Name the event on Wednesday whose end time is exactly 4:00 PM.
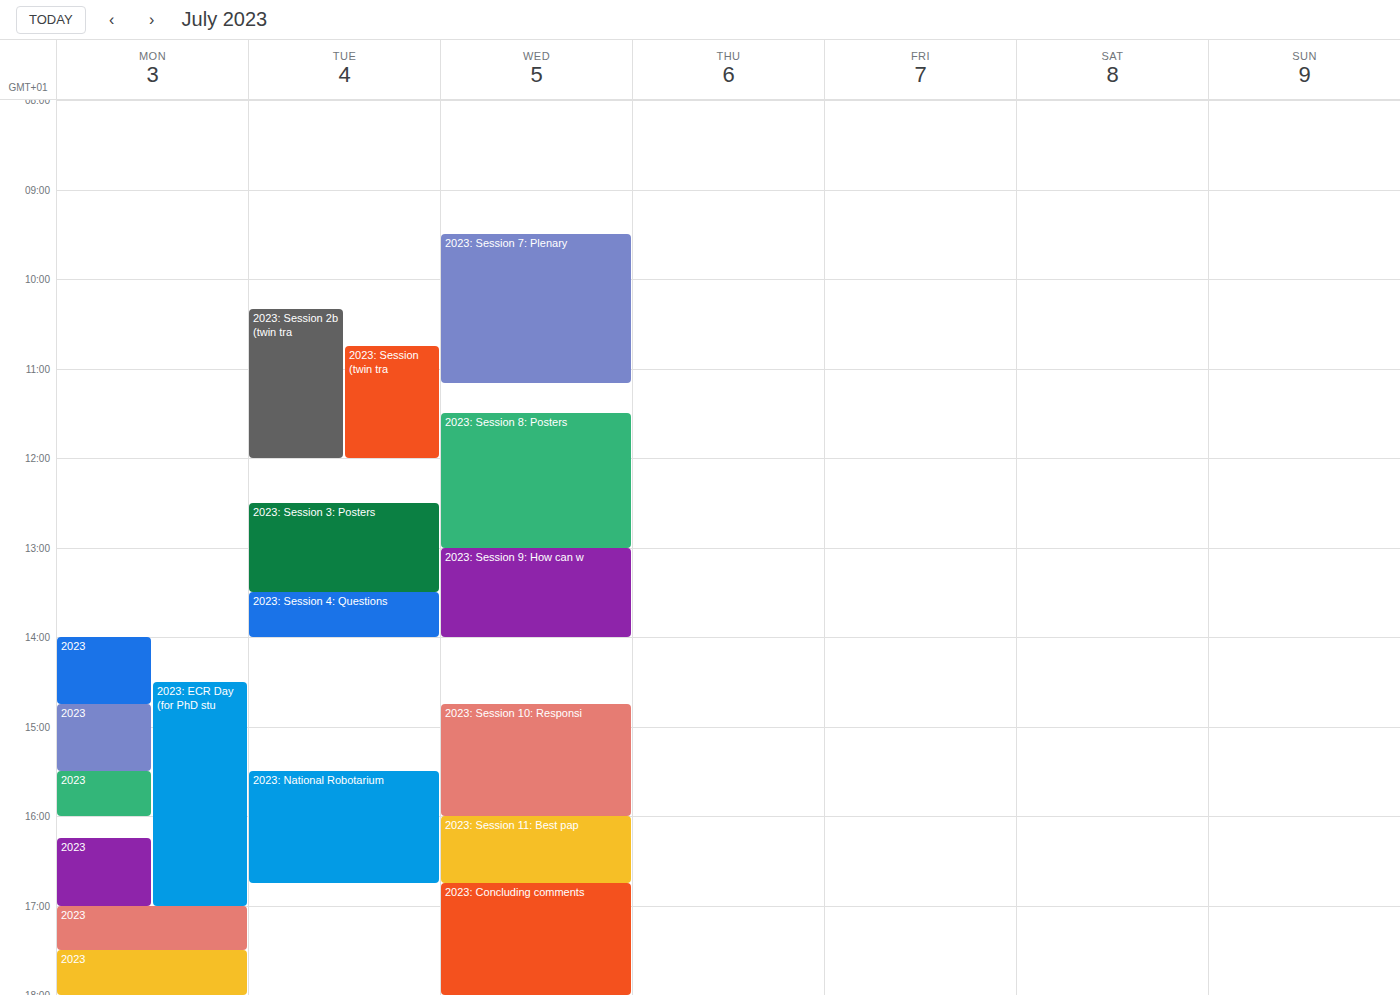
"2023: Session 10: Responsi"